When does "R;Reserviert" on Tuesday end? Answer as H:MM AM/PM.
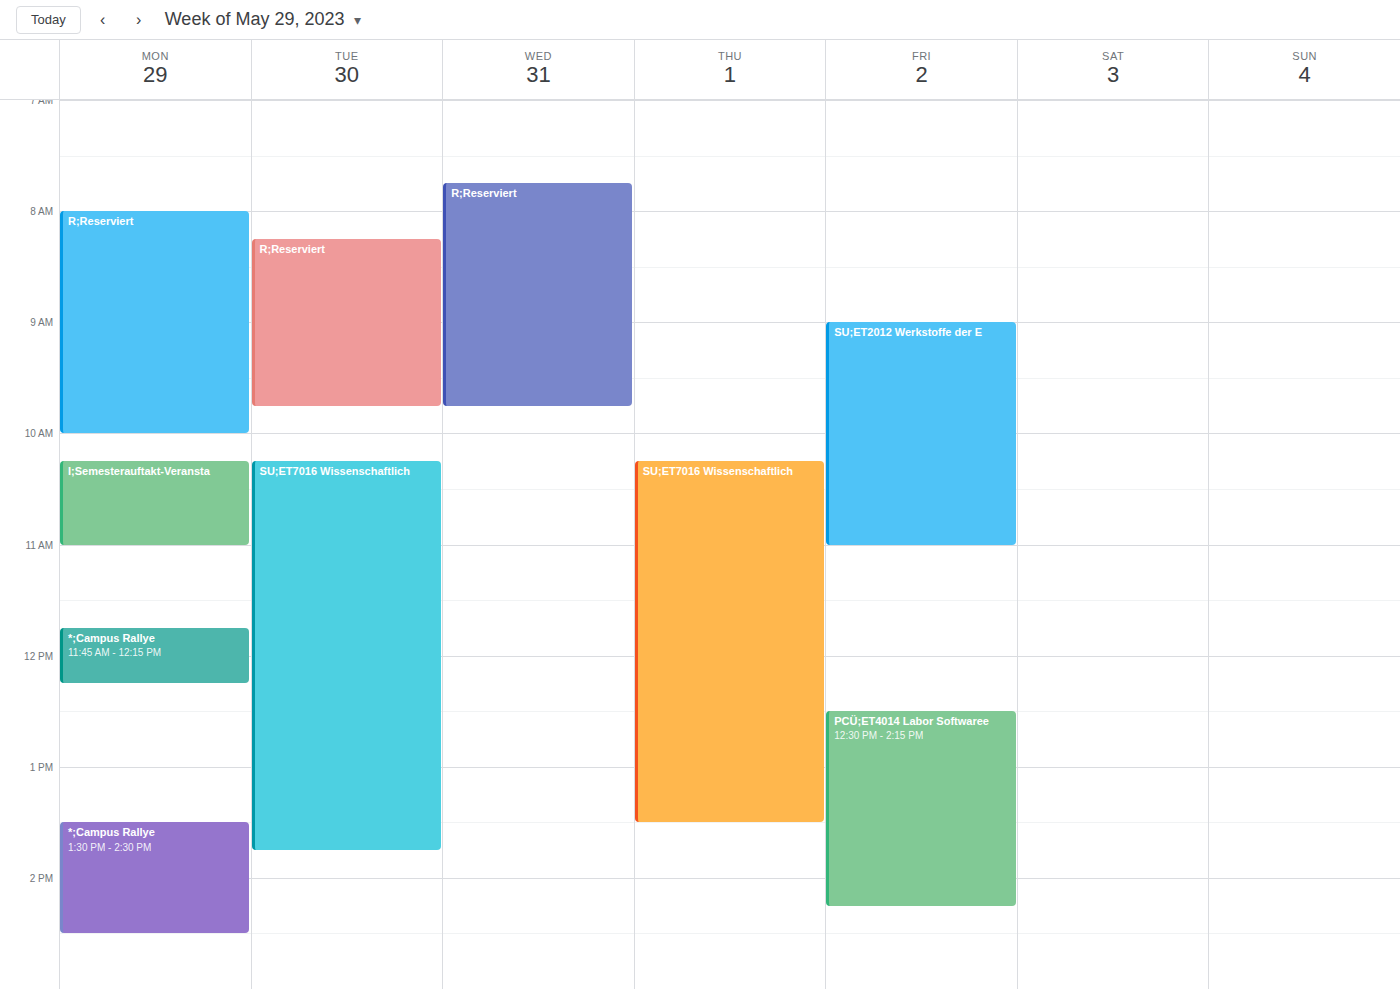
9:45 AM